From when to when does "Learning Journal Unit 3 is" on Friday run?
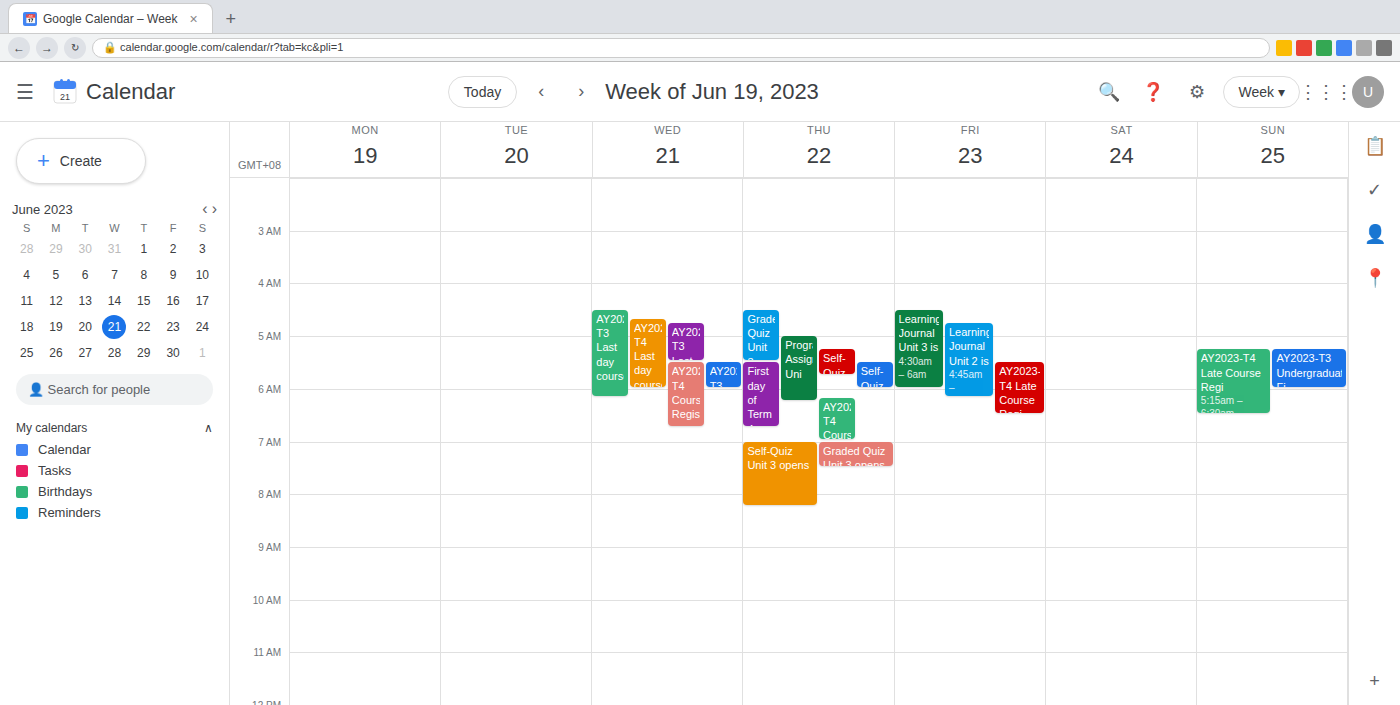
4:30 AM to 6:00 AM